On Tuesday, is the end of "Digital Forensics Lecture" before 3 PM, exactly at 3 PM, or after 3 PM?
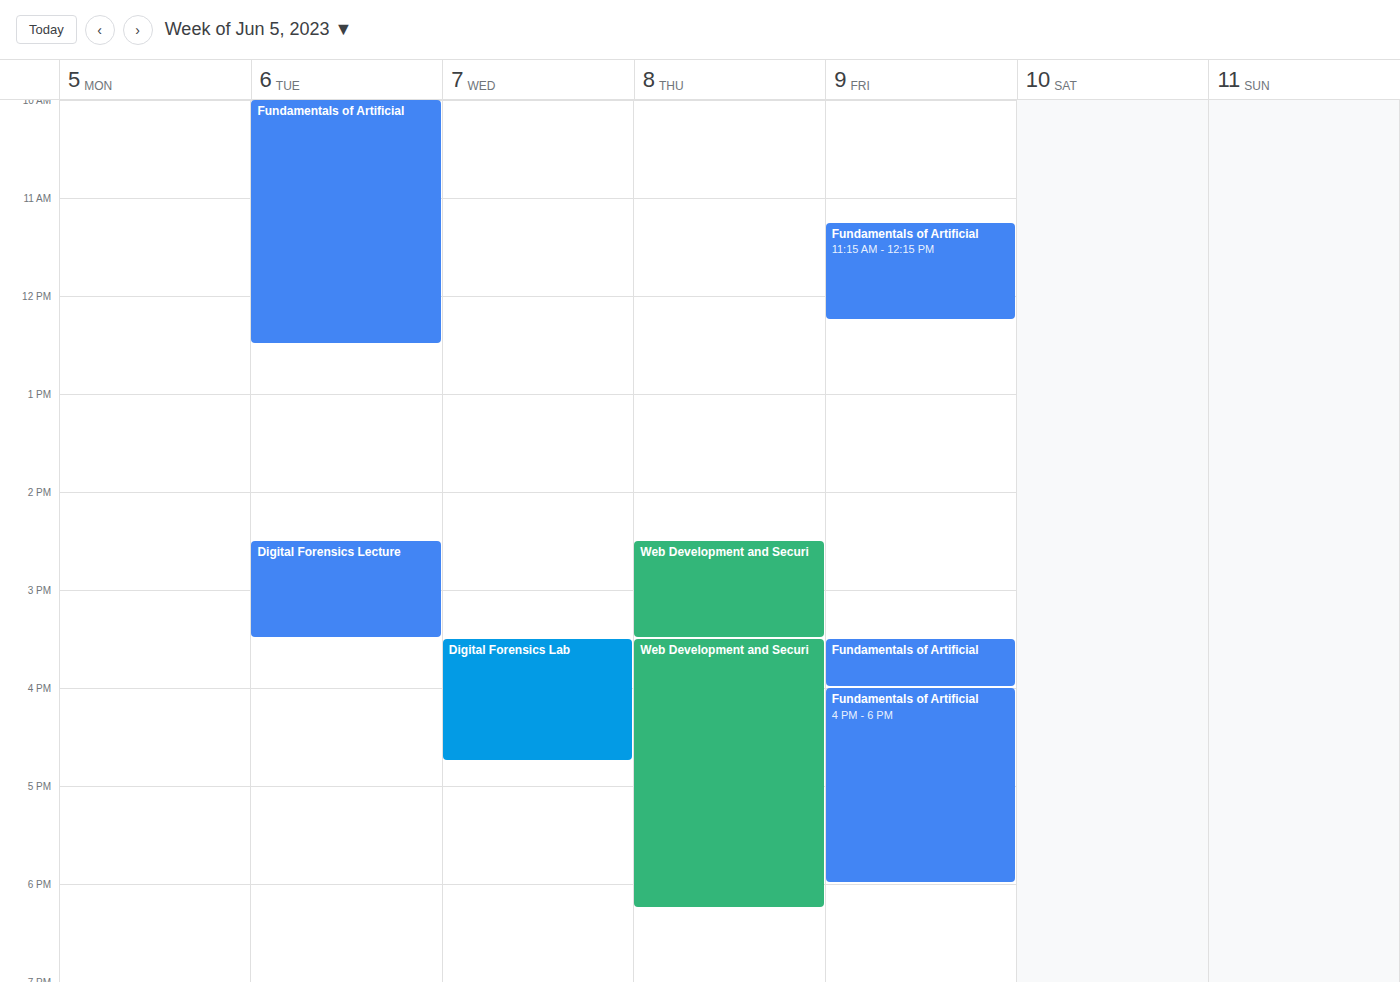
3:30 PM -- after 3 PM, 30 minutes below the 3 PM line.